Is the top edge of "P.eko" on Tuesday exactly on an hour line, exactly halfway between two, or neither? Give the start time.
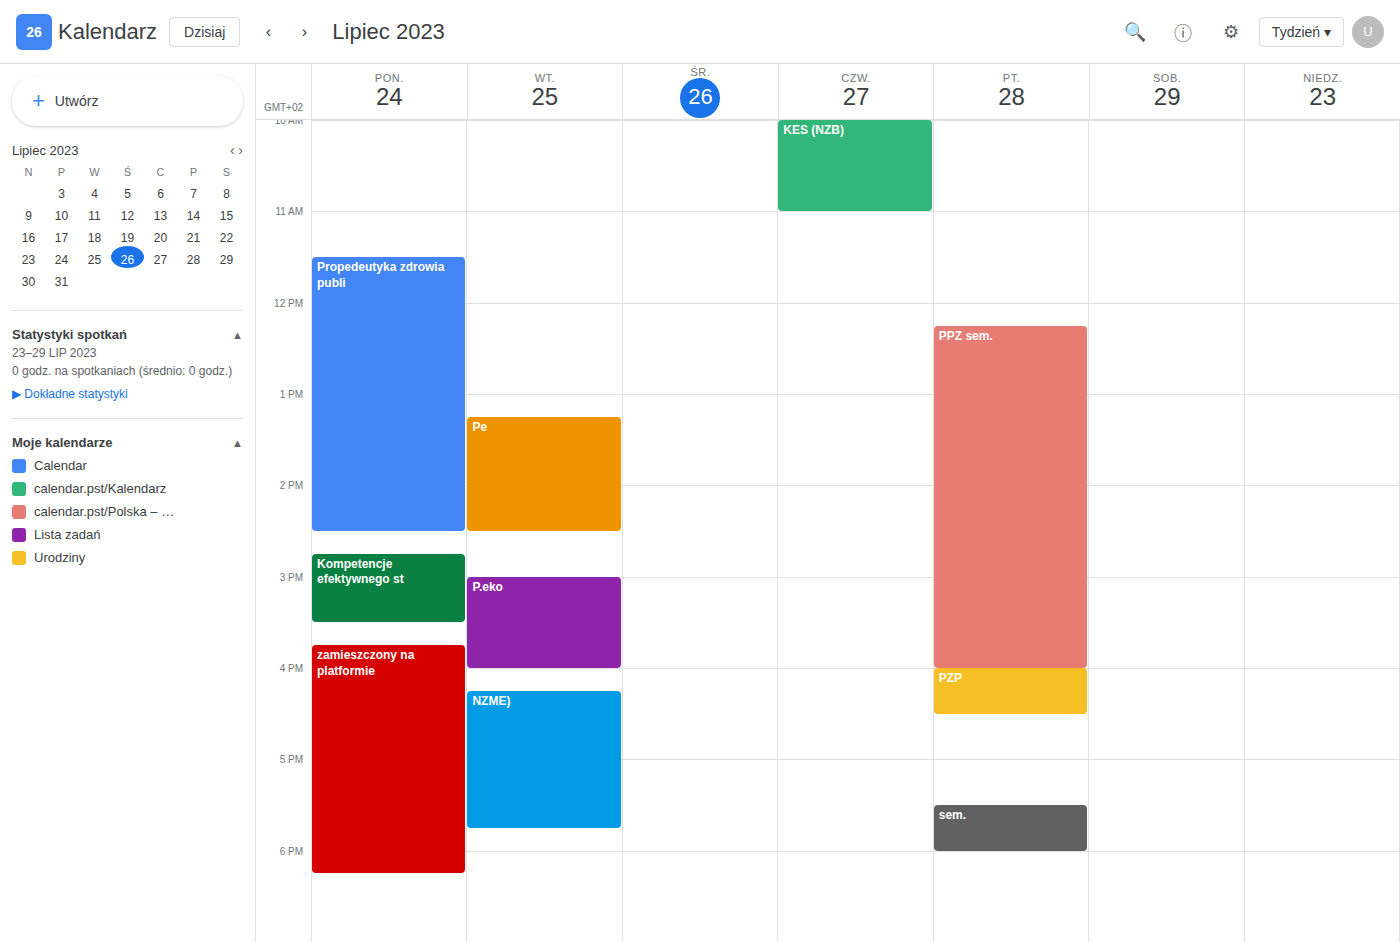
3:00 PM -- exactly on the 3 PM line.